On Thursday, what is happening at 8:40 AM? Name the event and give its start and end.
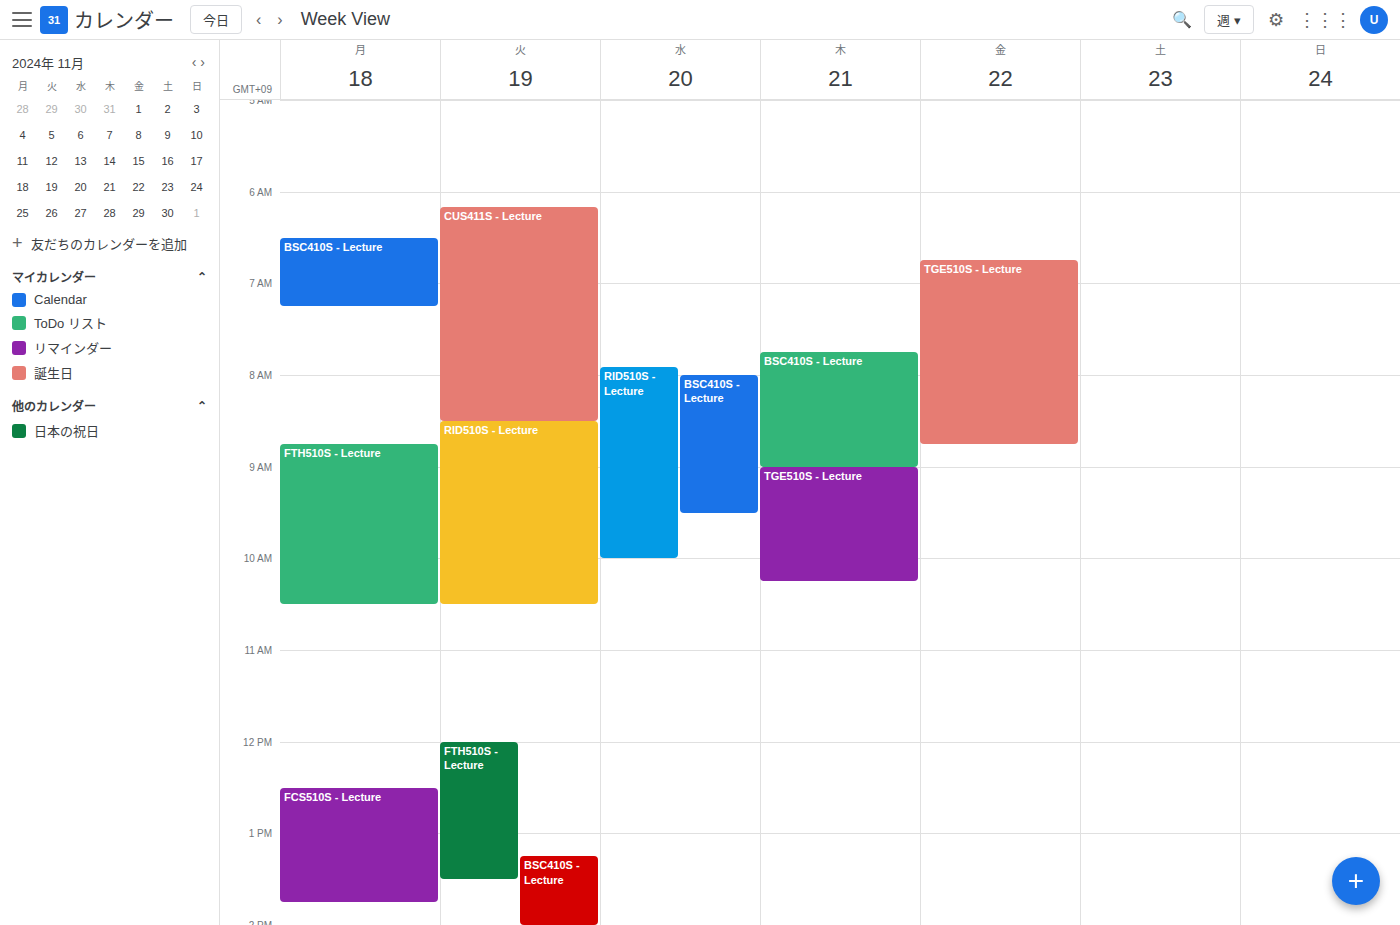
"BSC410S - Lecture", 7:45 AM to 9:00 AM